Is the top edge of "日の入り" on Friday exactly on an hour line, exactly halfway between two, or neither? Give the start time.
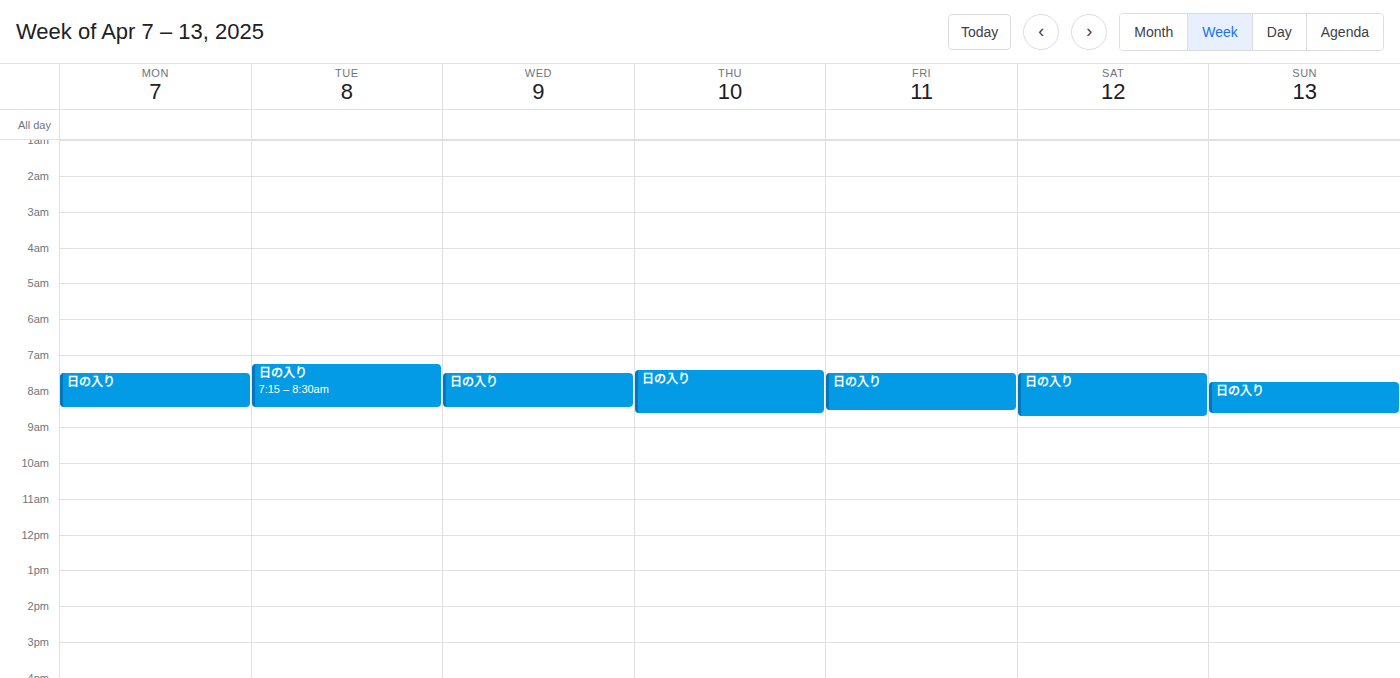
7:30 AM -- halfway between the 7 AM and 8 AM lines.